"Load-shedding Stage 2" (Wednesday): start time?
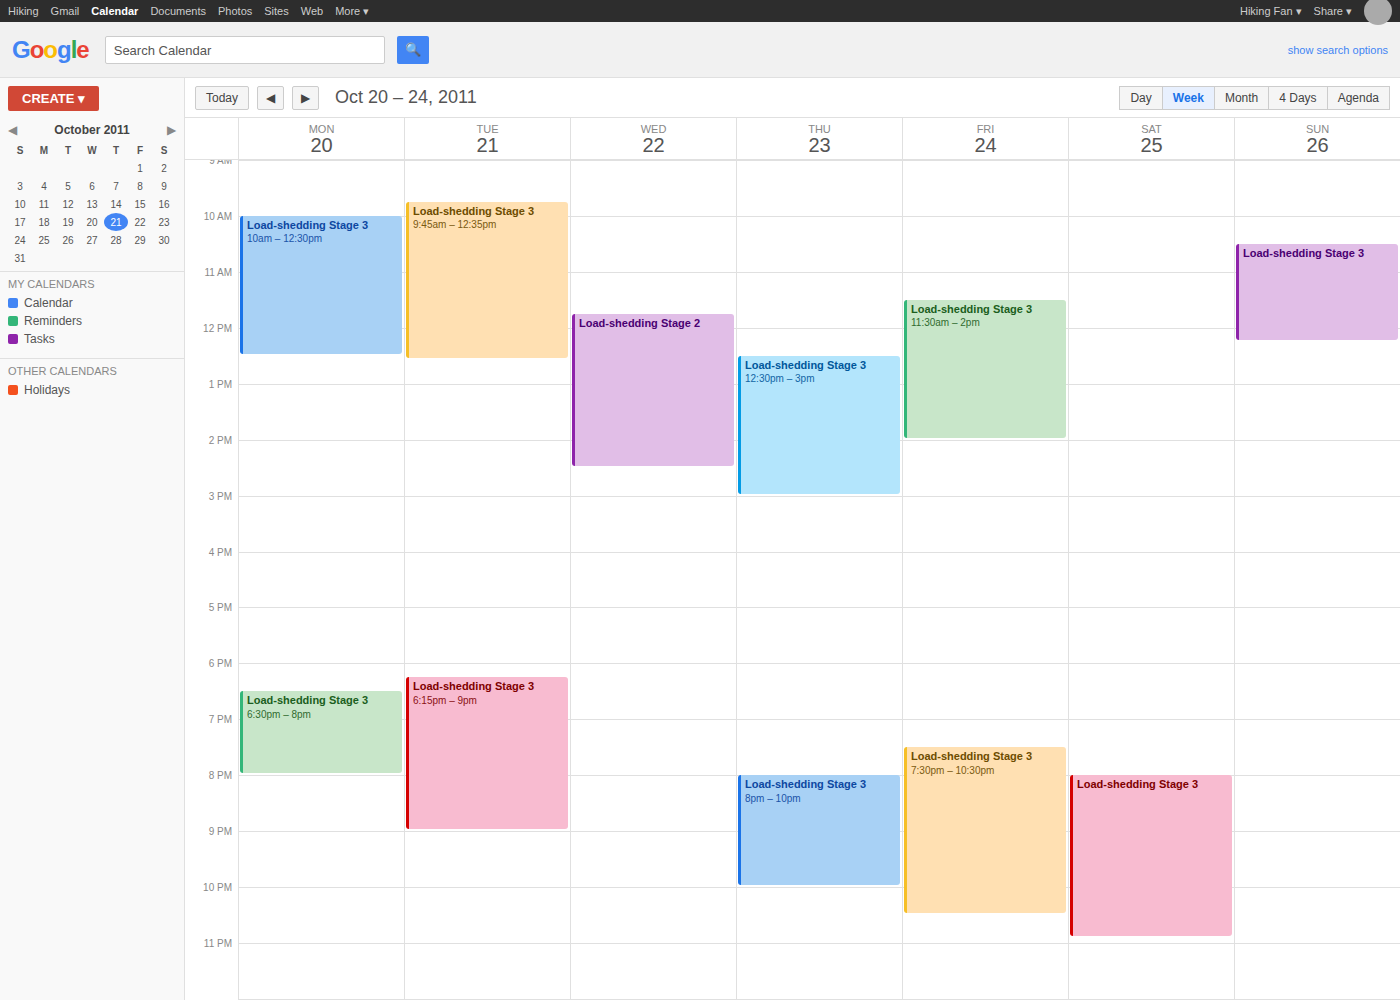
11:45 AM